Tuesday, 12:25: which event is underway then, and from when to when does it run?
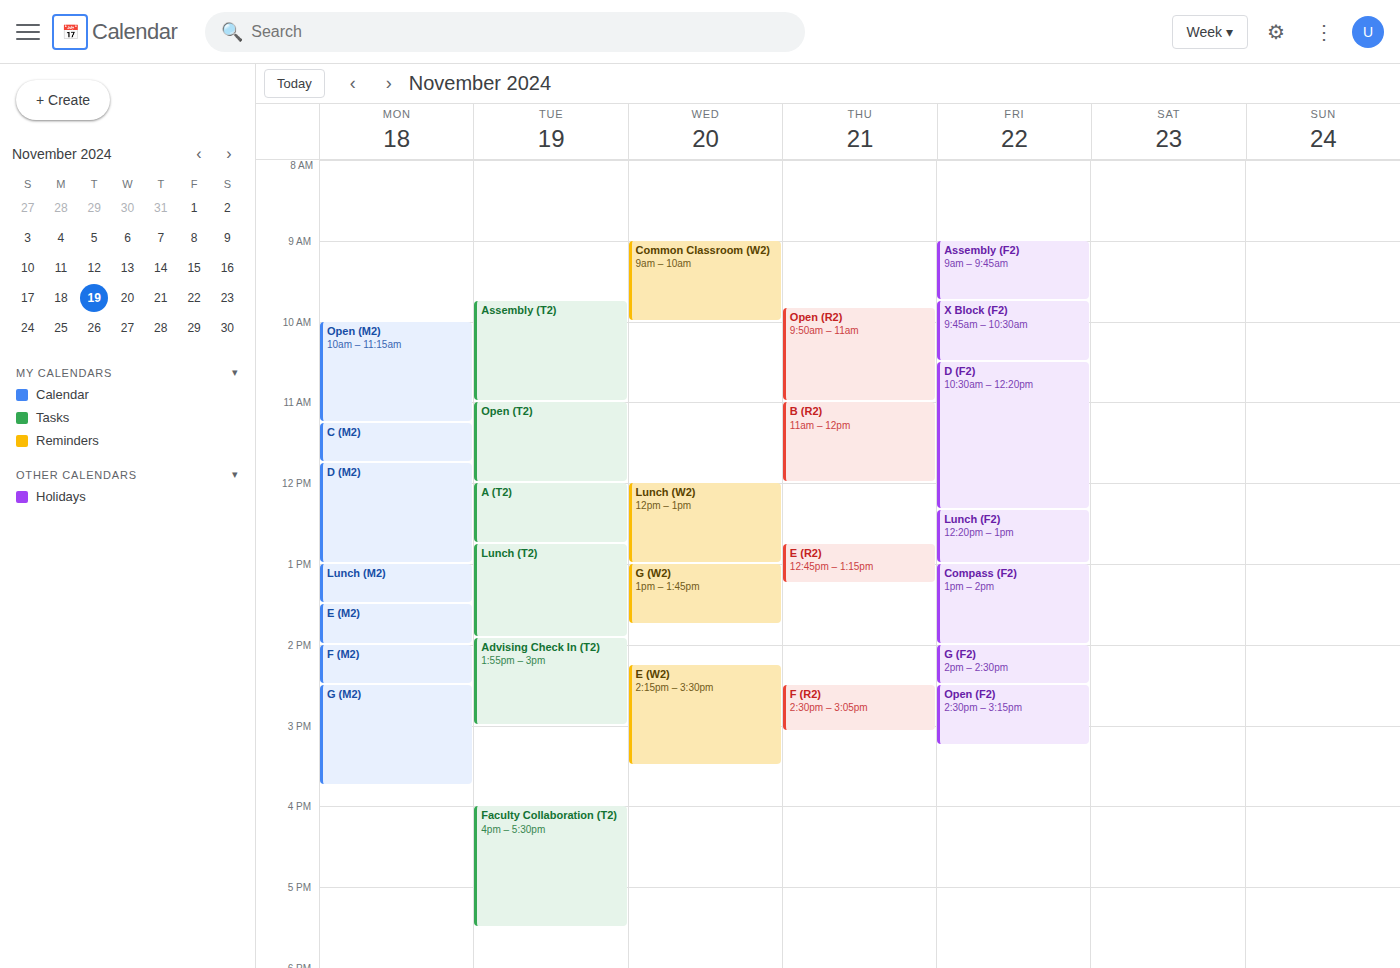
"A (T2)", 12:00 to 12:45